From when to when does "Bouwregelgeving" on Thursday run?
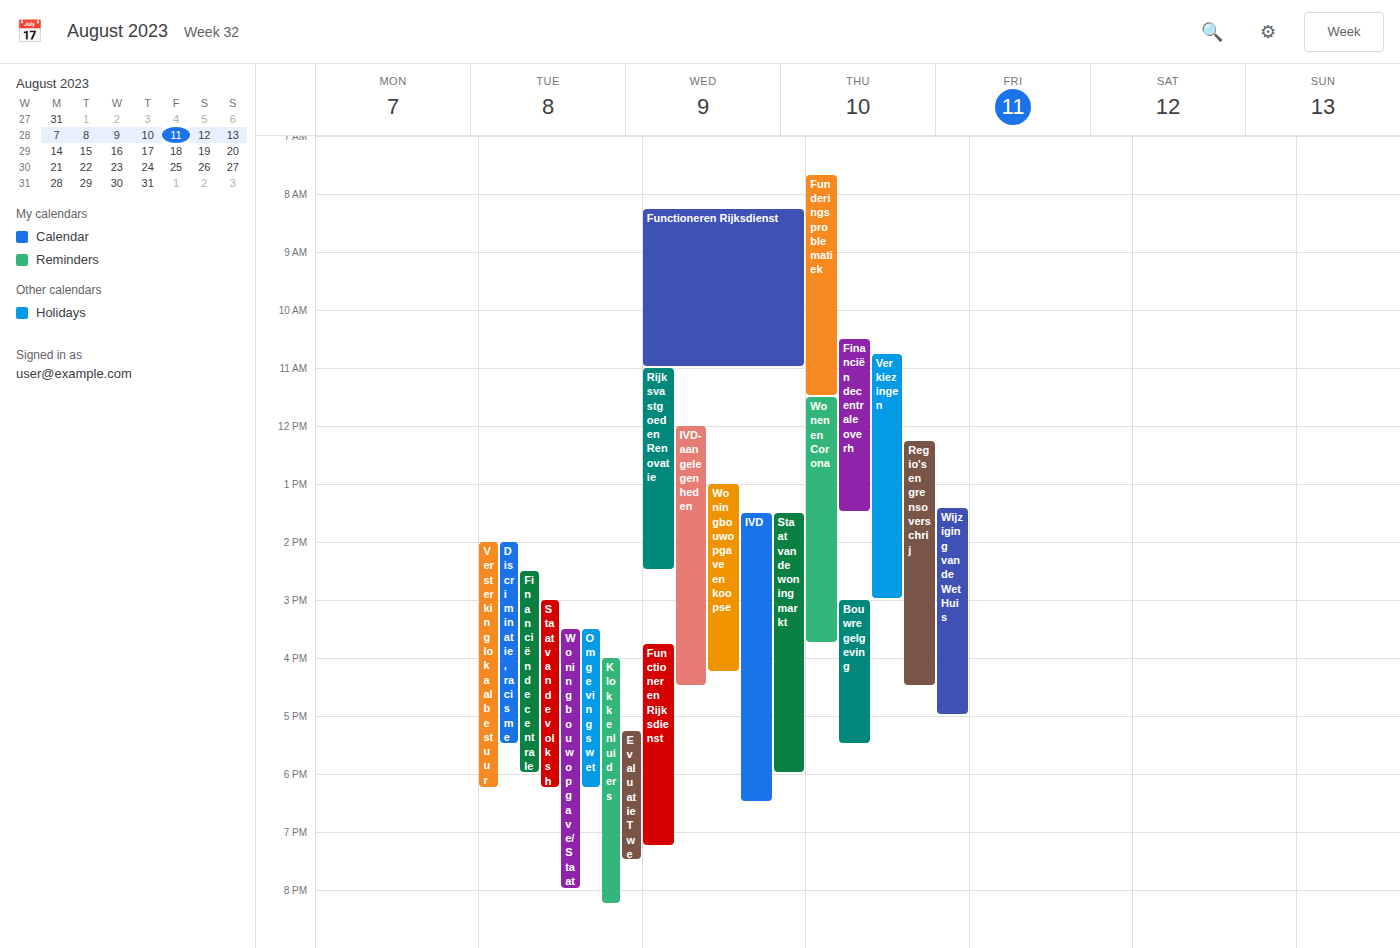
3:00 PM to 5:30 PM